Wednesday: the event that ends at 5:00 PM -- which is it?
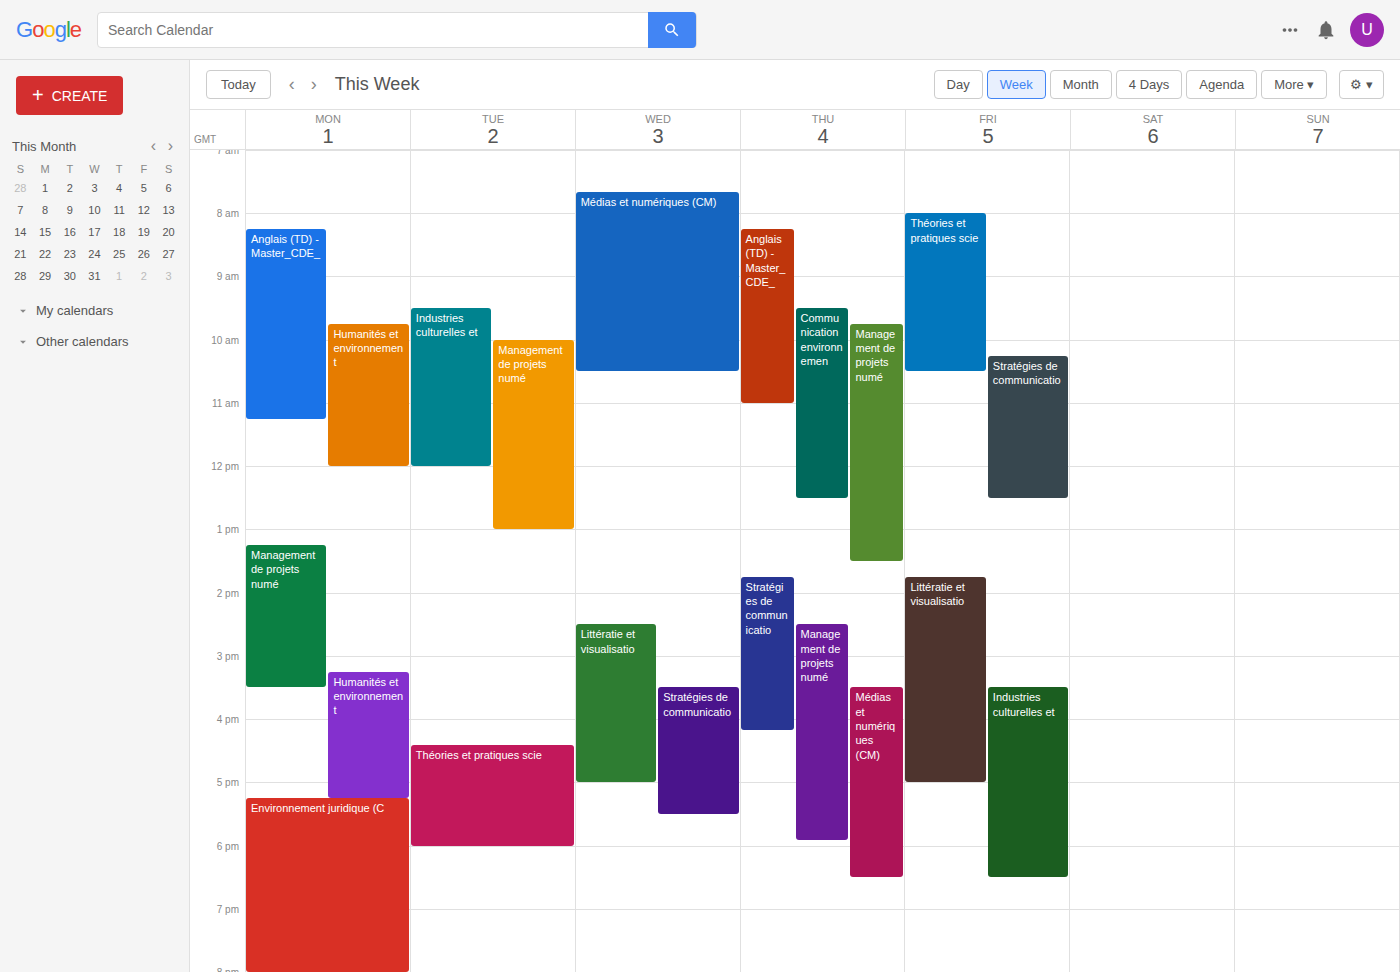
"Littératie et visualisatio"